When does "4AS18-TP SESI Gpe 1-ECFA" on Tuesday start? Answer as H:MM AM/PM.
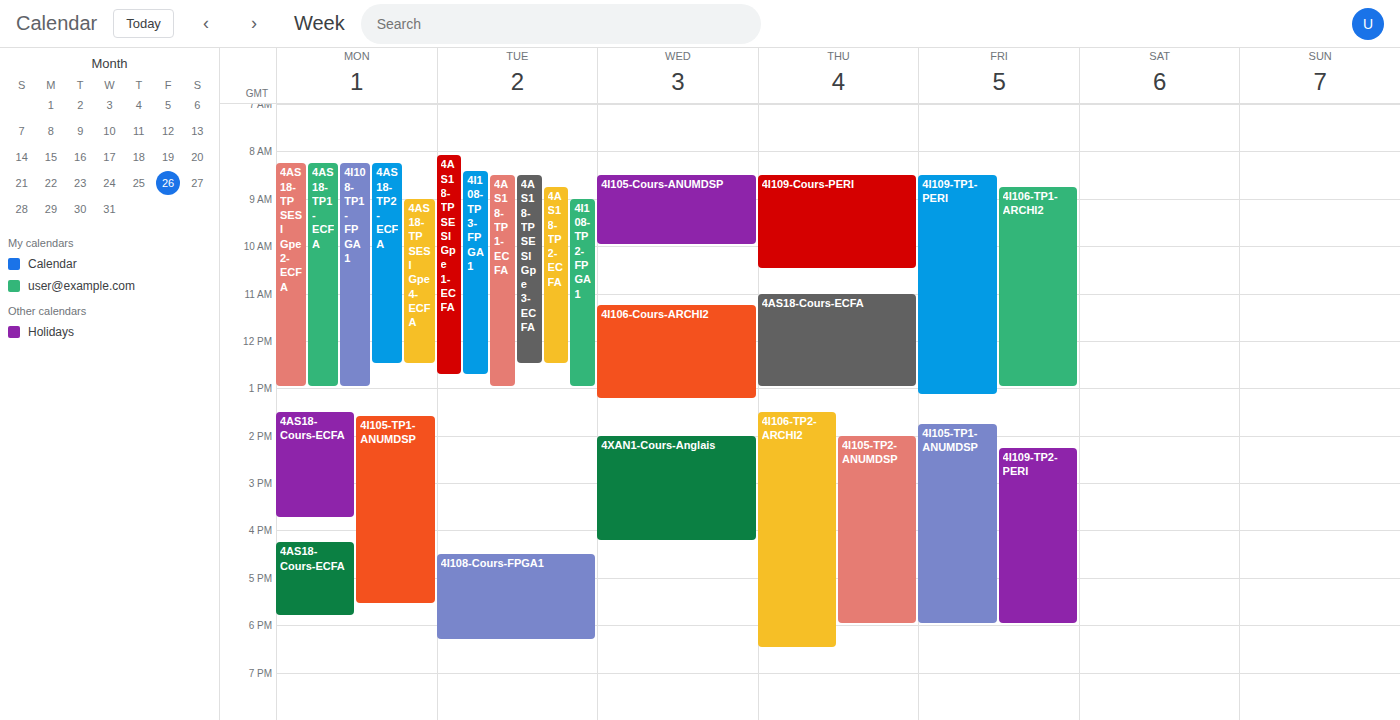
8:05 AM